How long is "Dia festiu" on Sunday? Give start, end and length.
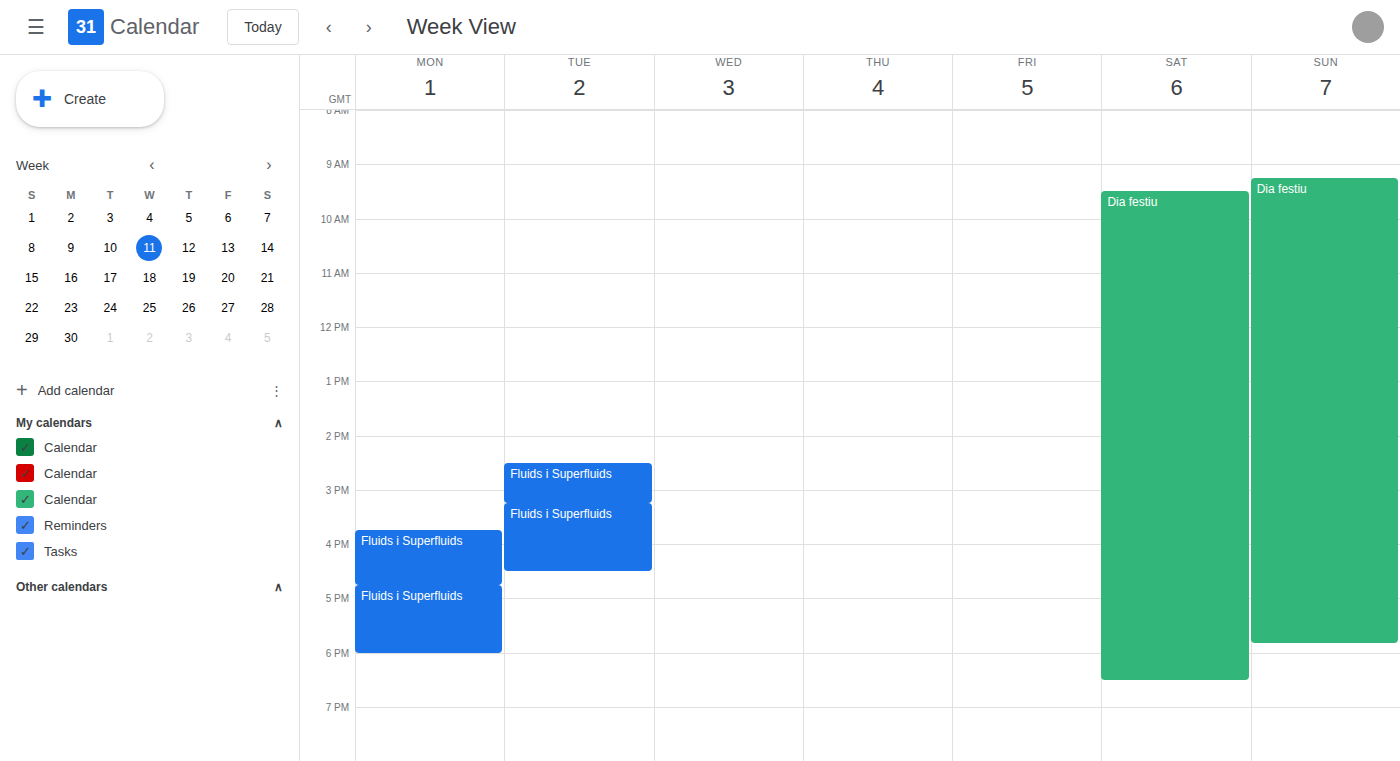
9:15 AM to 5:50 PM, 8 hours 35 minutes